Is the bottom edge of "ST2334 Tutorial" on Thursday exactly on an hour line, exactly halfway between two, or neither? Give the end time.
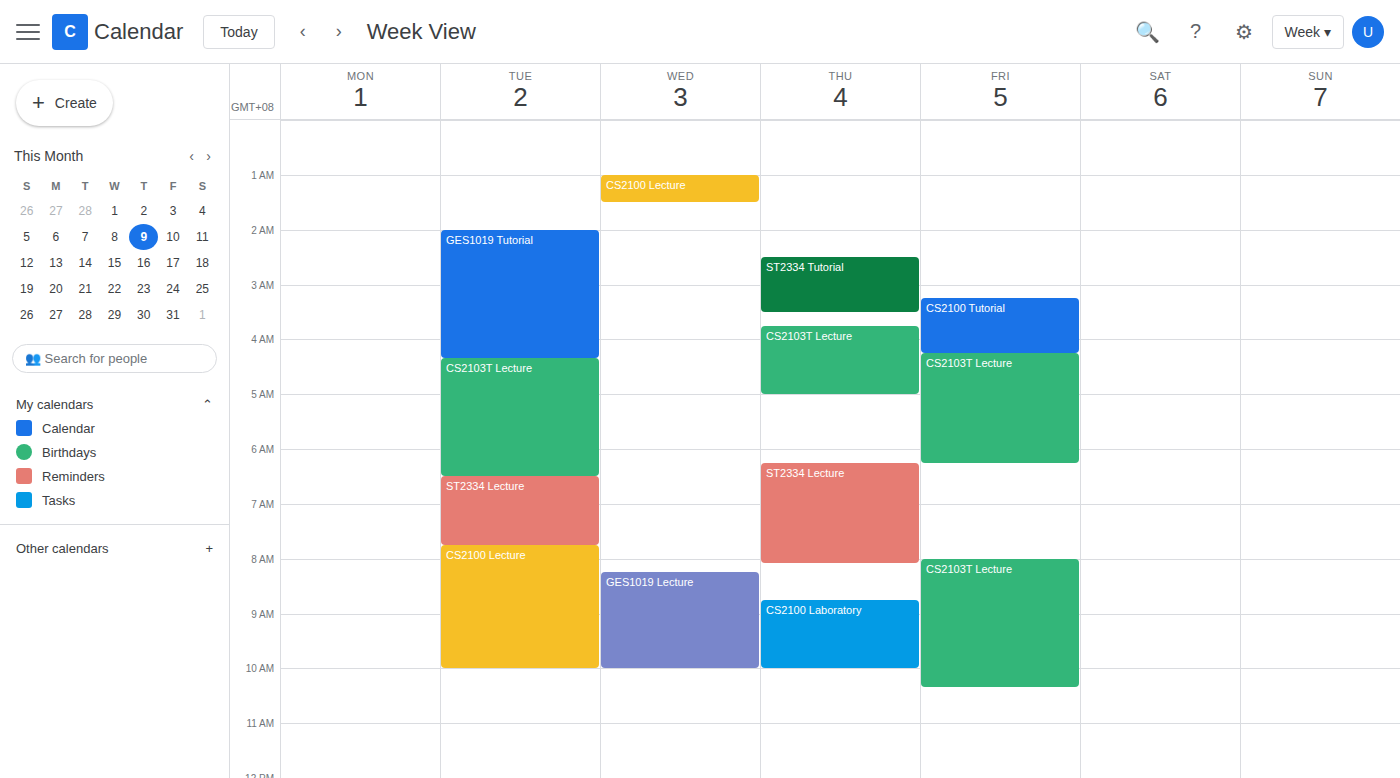
3:30 AM -- halfway between the 3 AM and 4 AM lines.